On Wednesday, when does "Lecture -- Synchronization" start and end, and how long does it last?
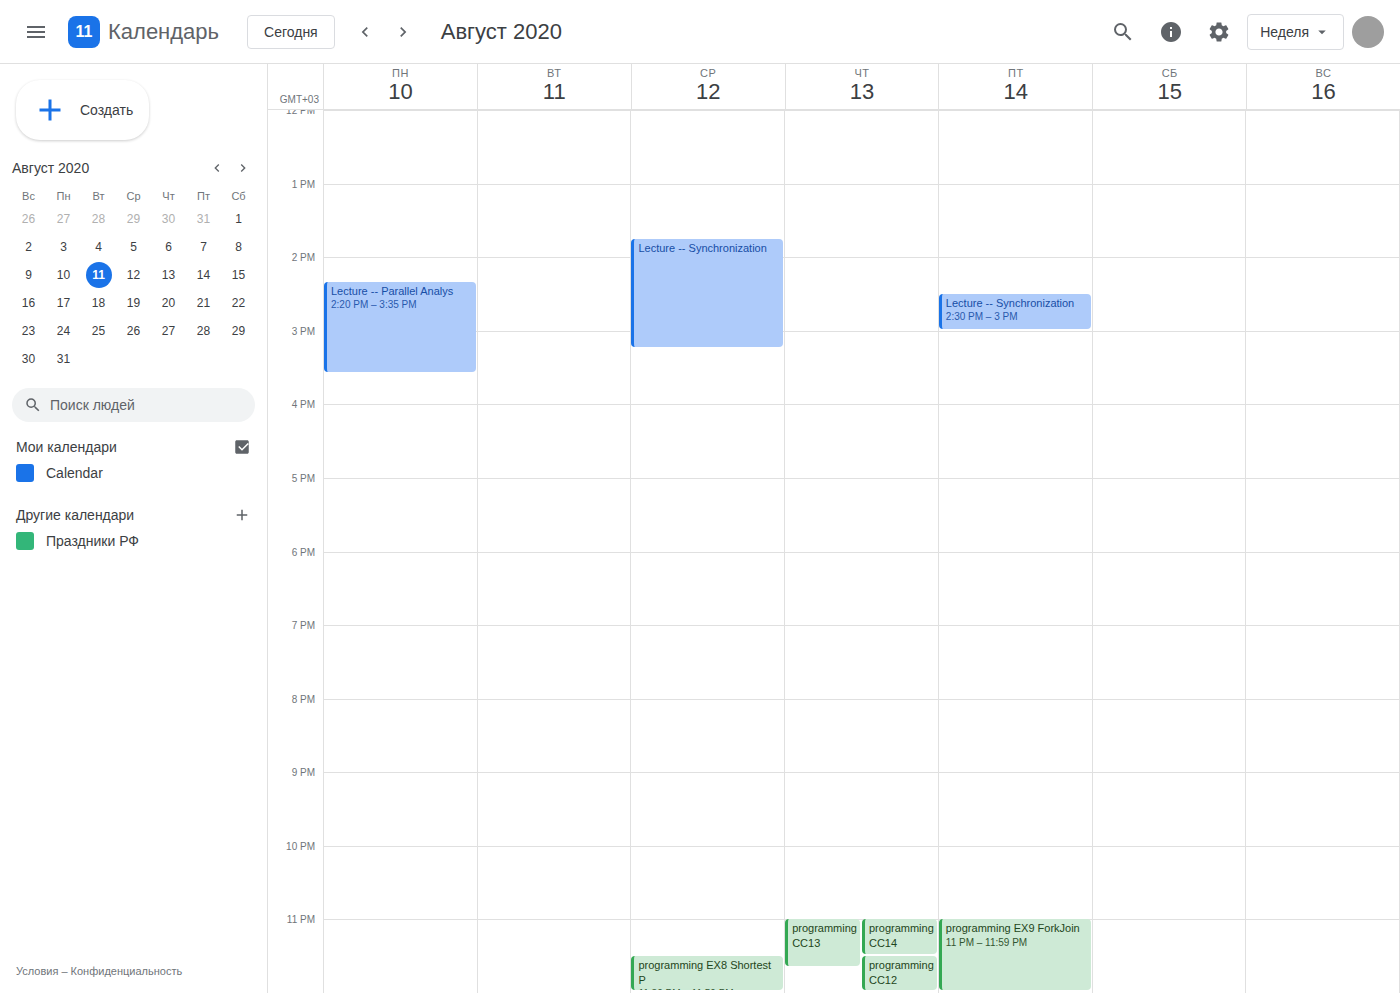
1:45 PM to 3:15 PM, 1 hour 30 minutes